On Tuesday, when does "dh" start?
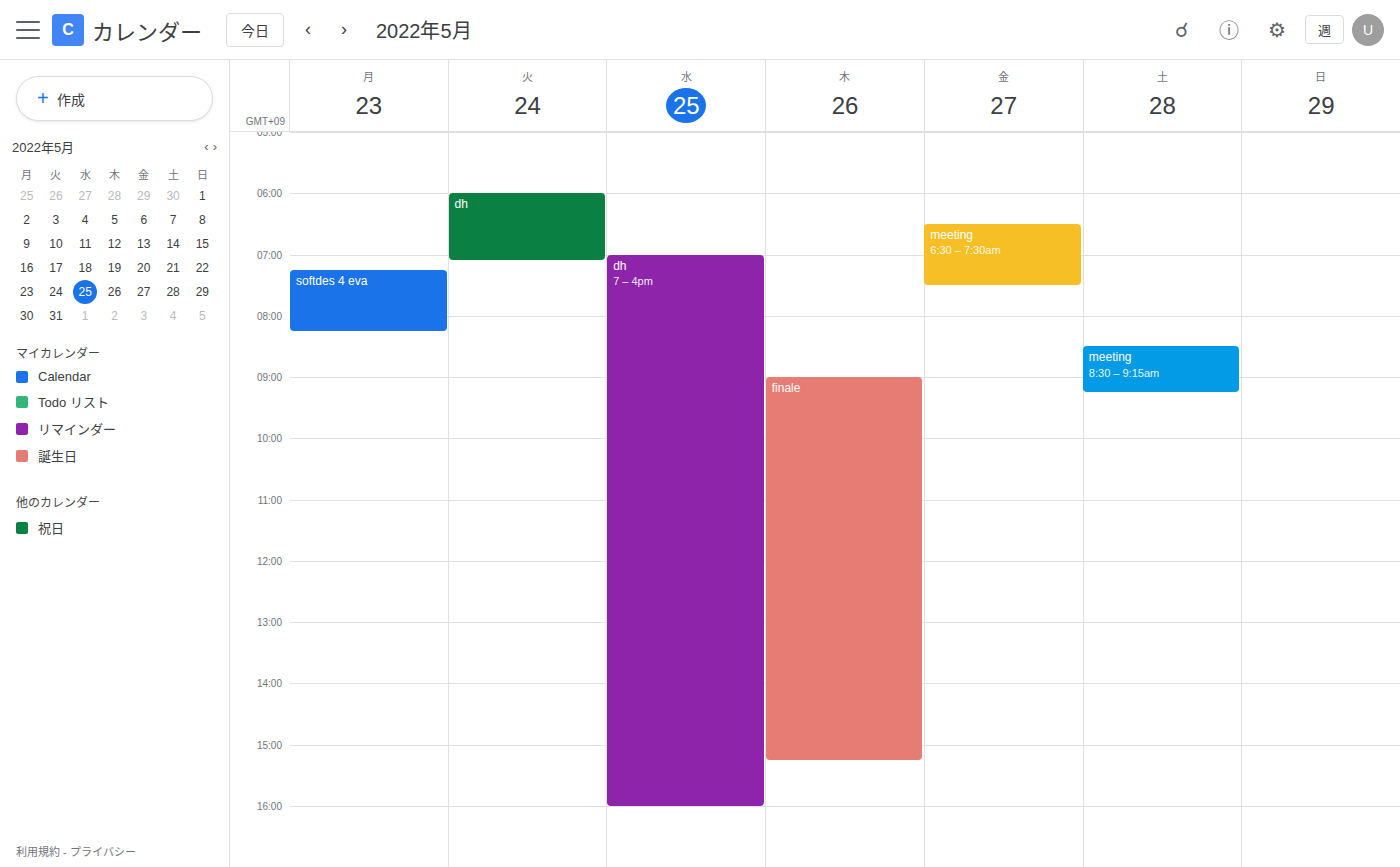
6:00 AM